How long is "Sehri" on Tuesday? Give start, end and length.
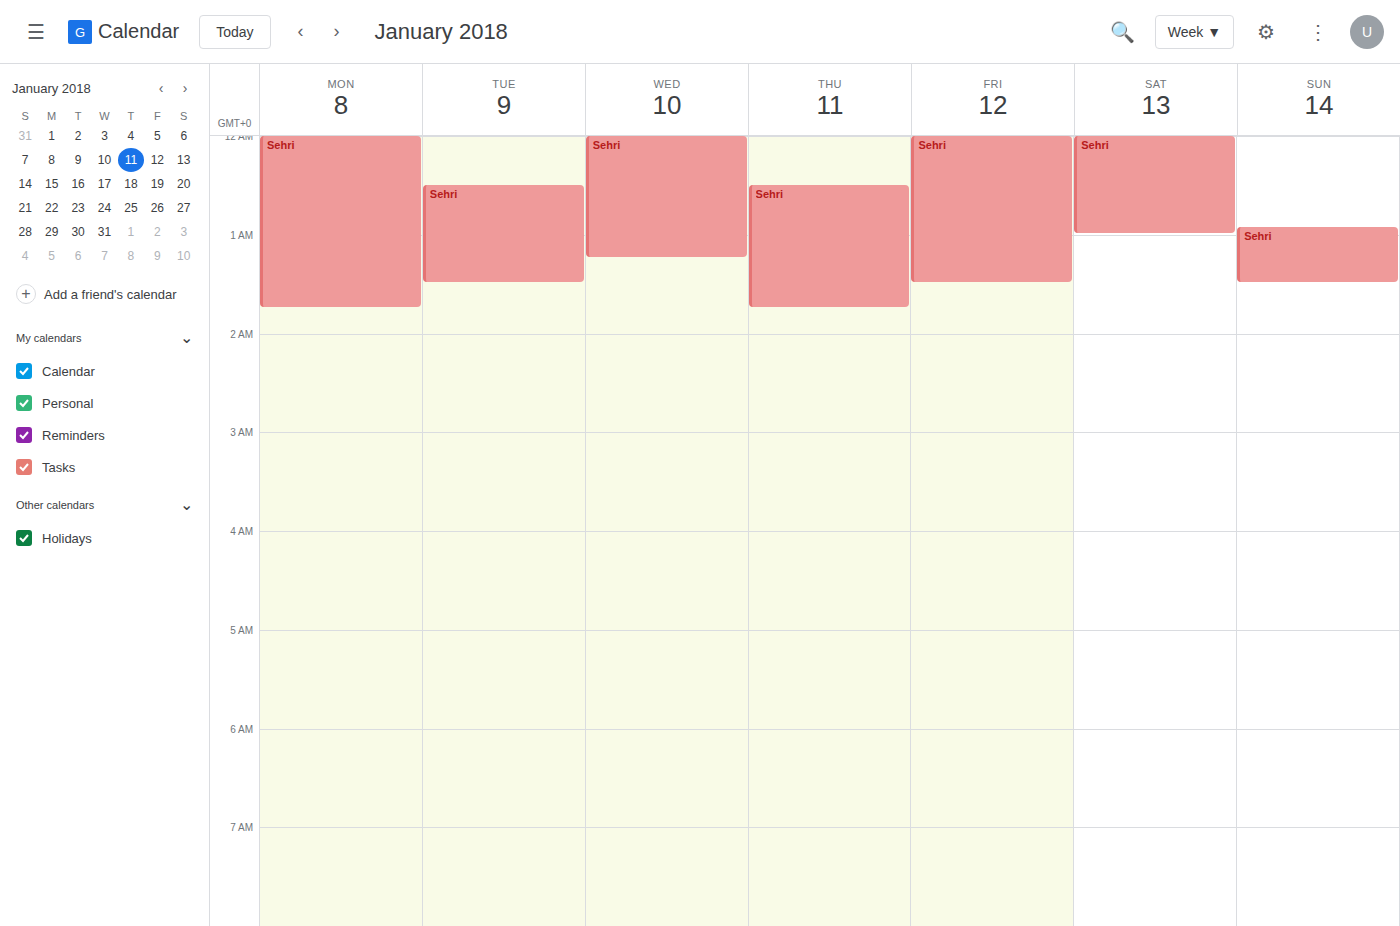
12:30 AM to 1:30 AM, 1 hour